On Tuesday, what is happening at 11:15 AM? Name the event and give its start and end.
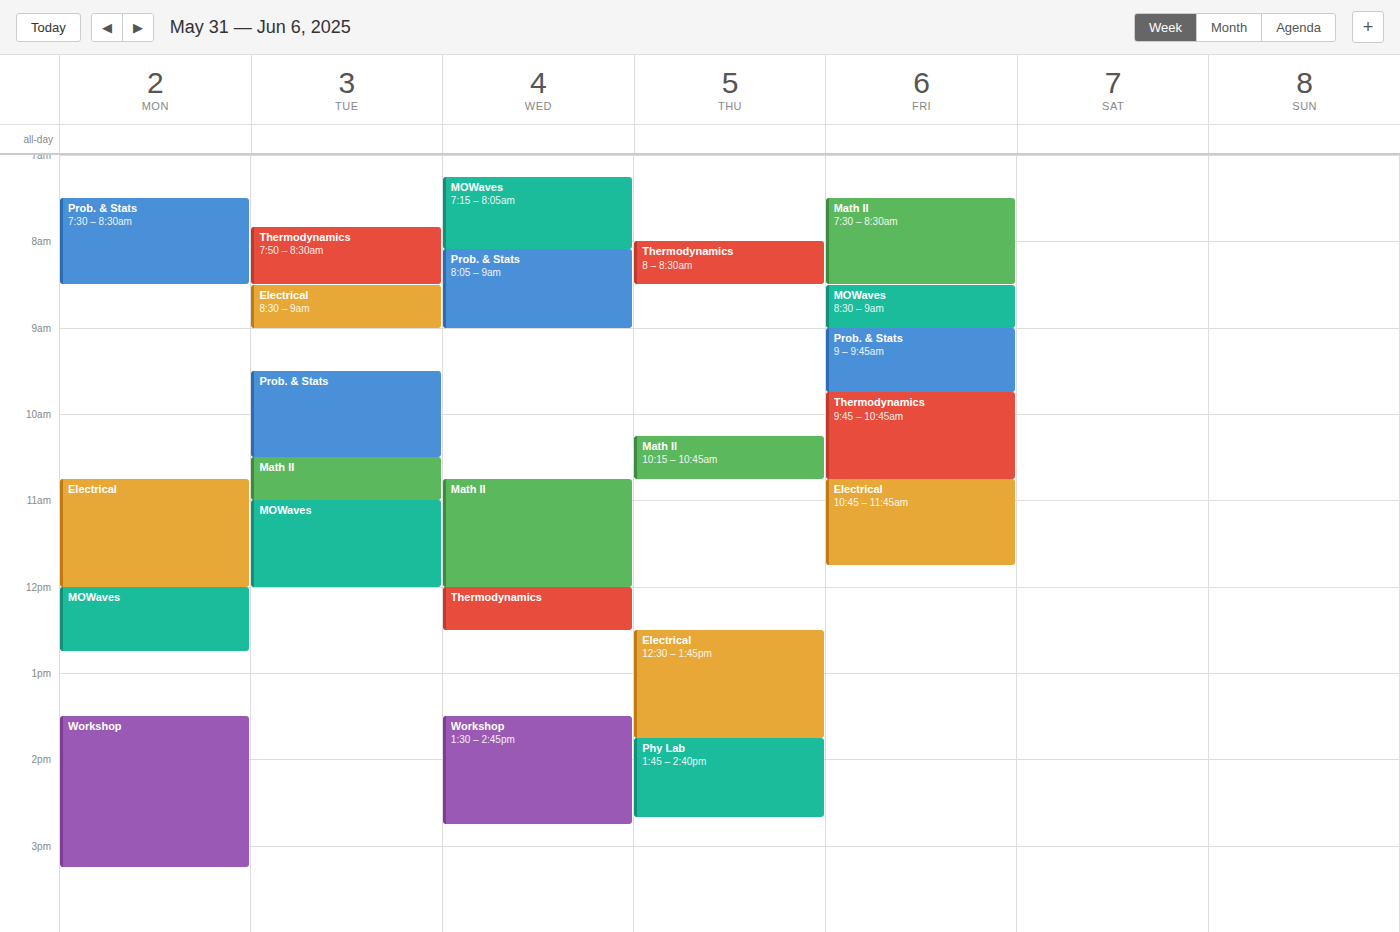
"MOWaves", 11:00 AM to 12:00 PM